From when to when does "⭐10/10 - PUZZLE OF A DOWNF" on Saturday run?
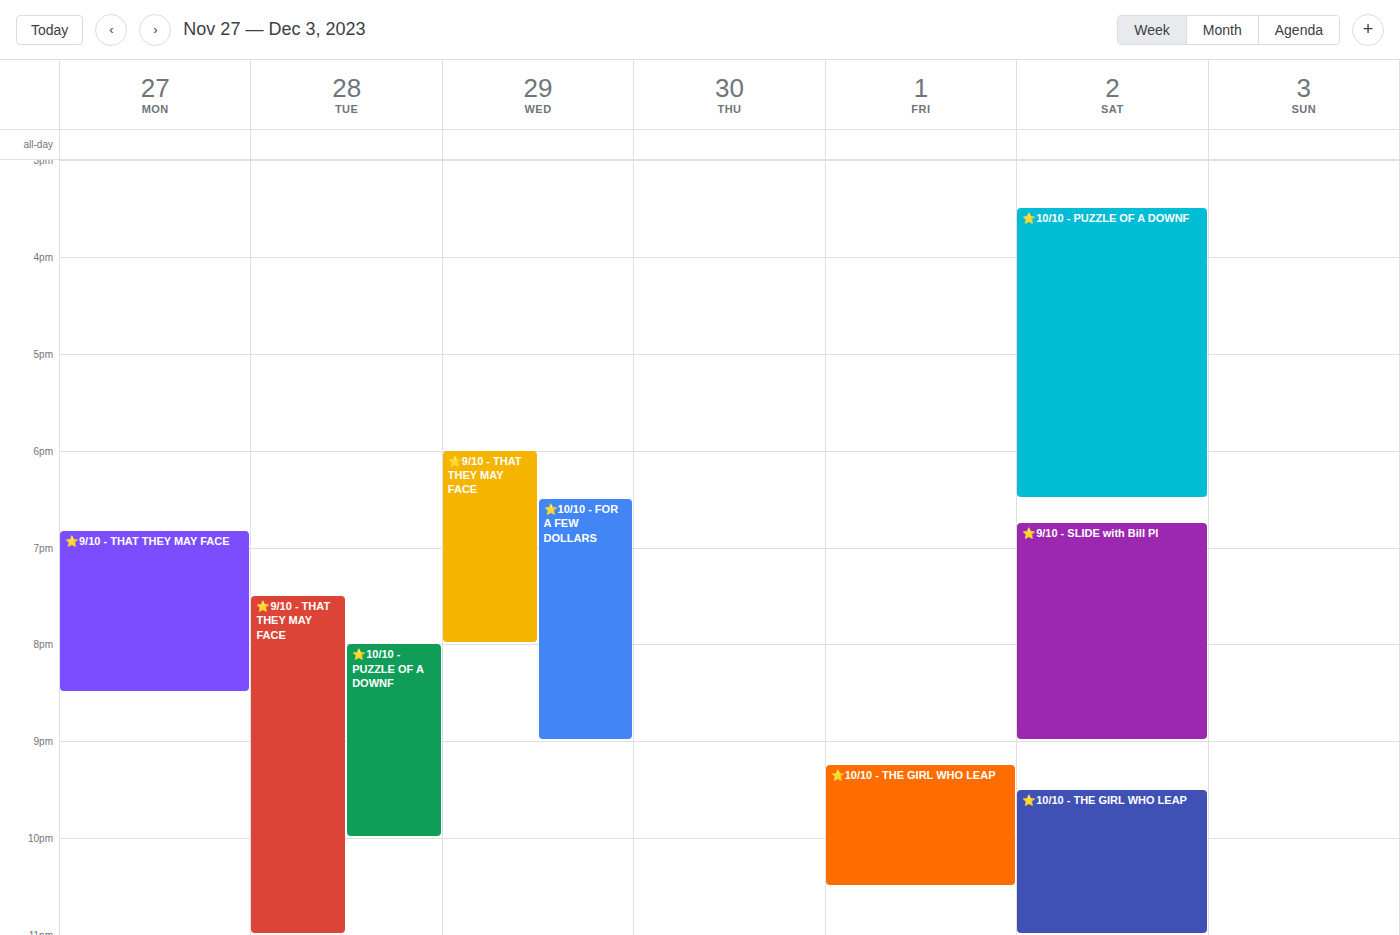
3:30 PM to 6:30 PM